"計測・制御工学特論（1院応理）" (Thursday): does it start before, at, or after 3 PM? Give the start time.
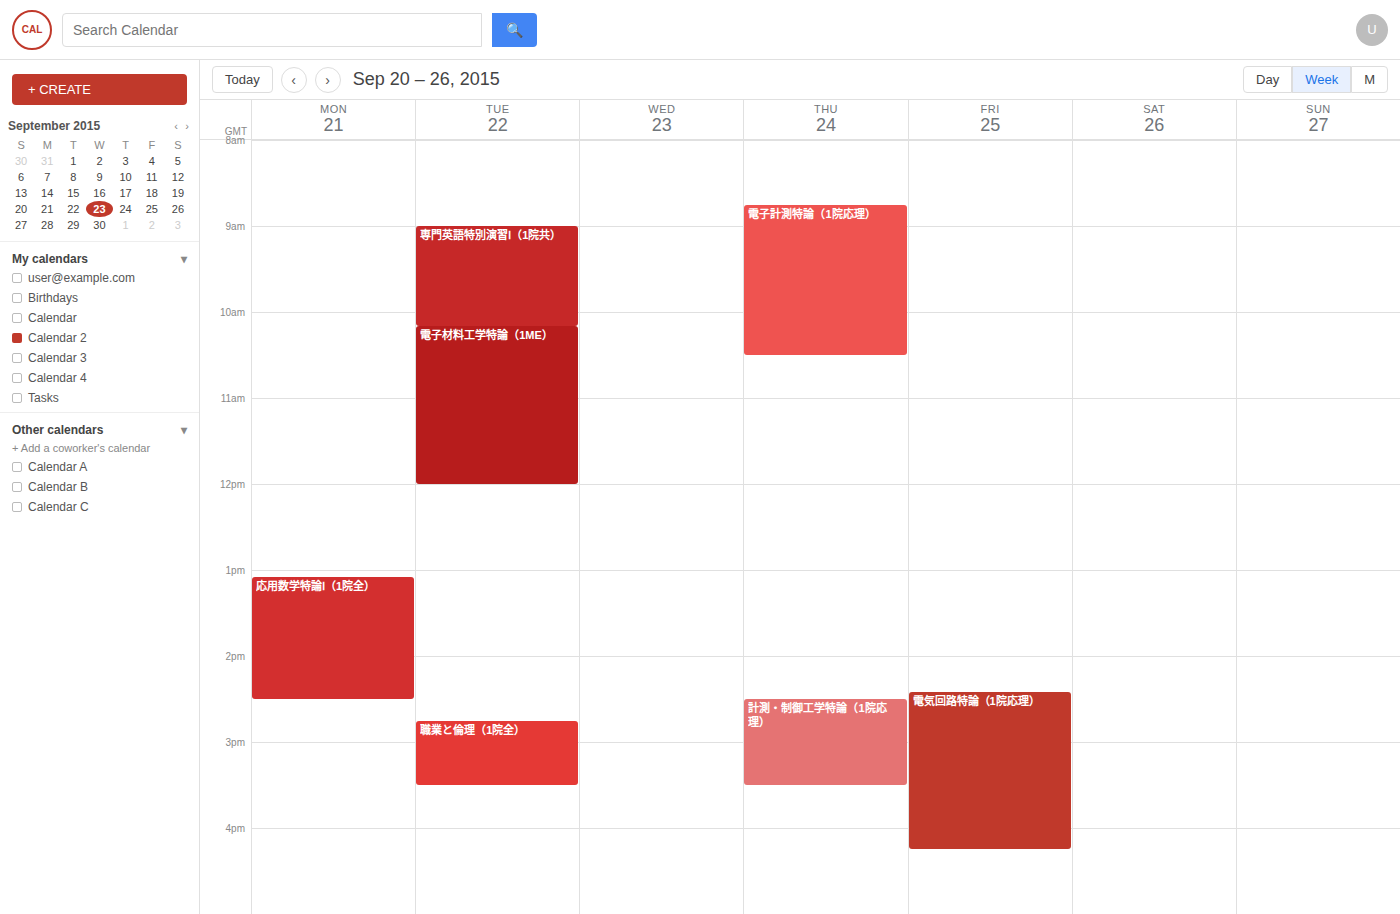
2:30 PM -- before 3 PM, 30 minutes above the 3 PM line.